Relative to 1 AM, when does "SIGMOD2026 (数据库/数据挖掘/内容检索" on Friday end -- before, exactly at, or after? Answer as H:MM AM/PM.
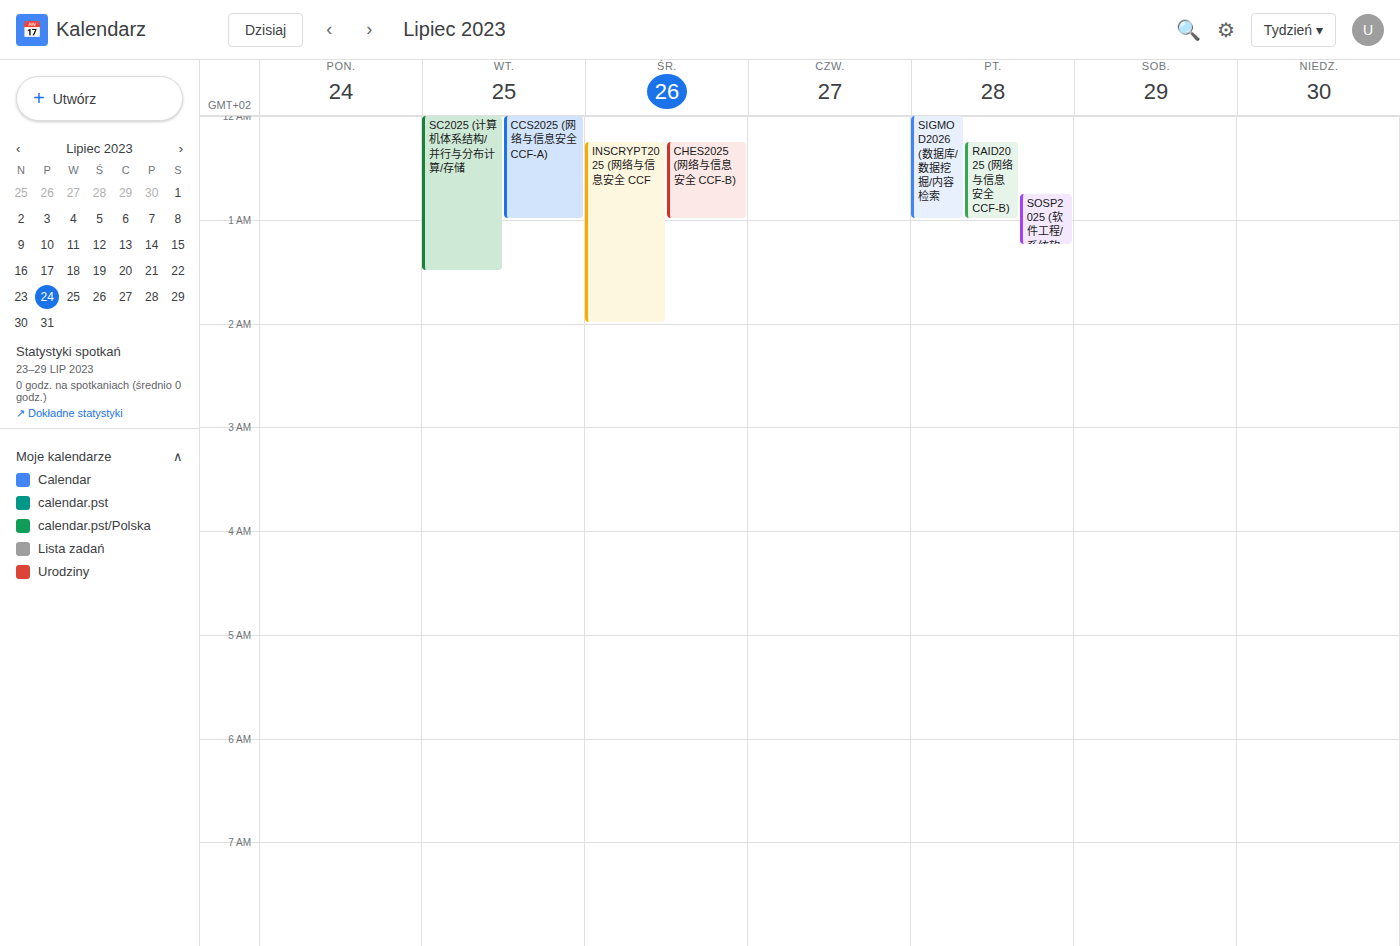
1:00 AM -- exactly at 1 AM, on the 1 AM line.